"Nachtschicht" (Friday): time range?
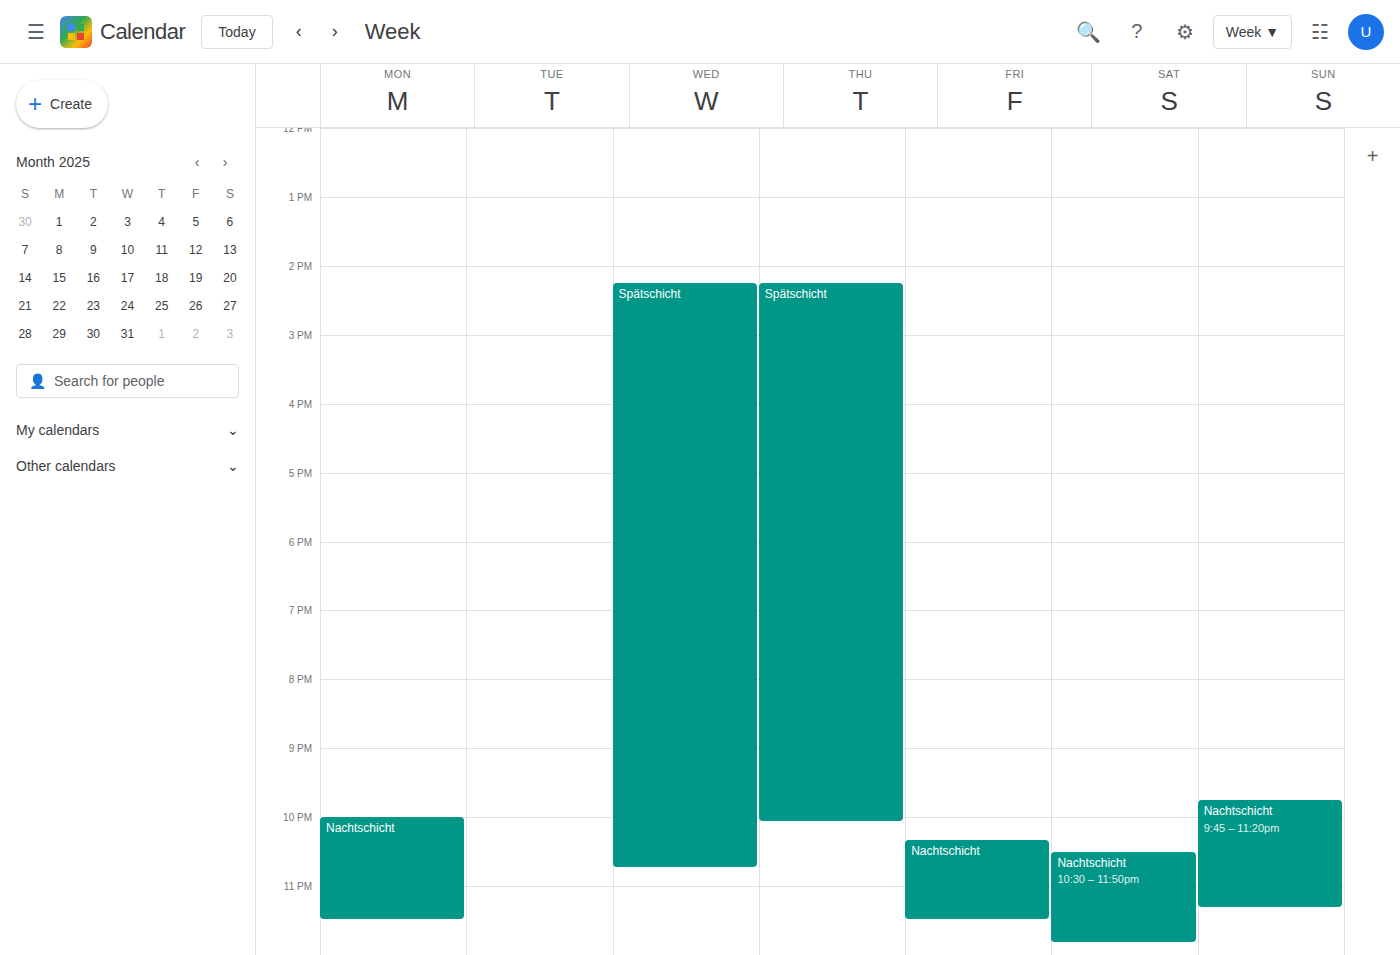
22:20 to 23:30